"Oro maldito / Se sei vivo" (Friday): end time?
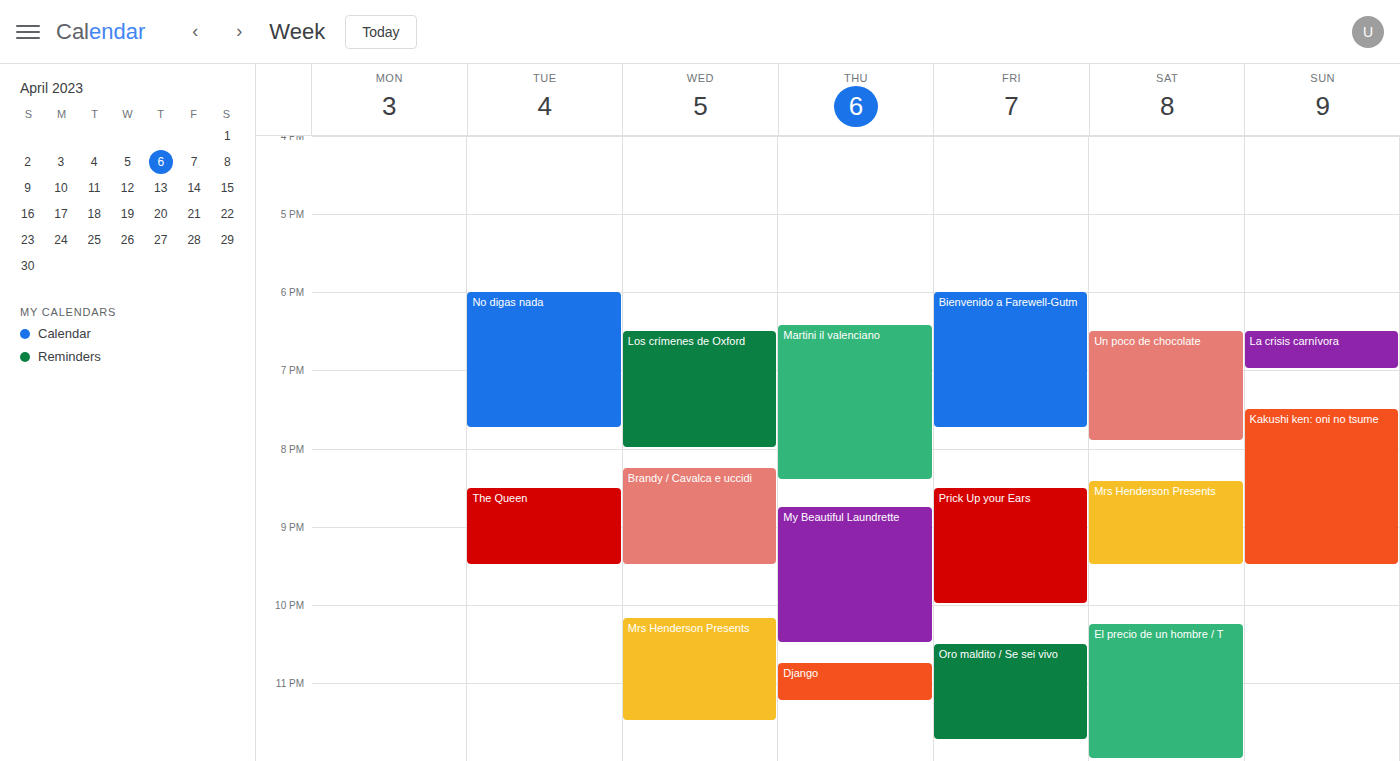
11:45 PM